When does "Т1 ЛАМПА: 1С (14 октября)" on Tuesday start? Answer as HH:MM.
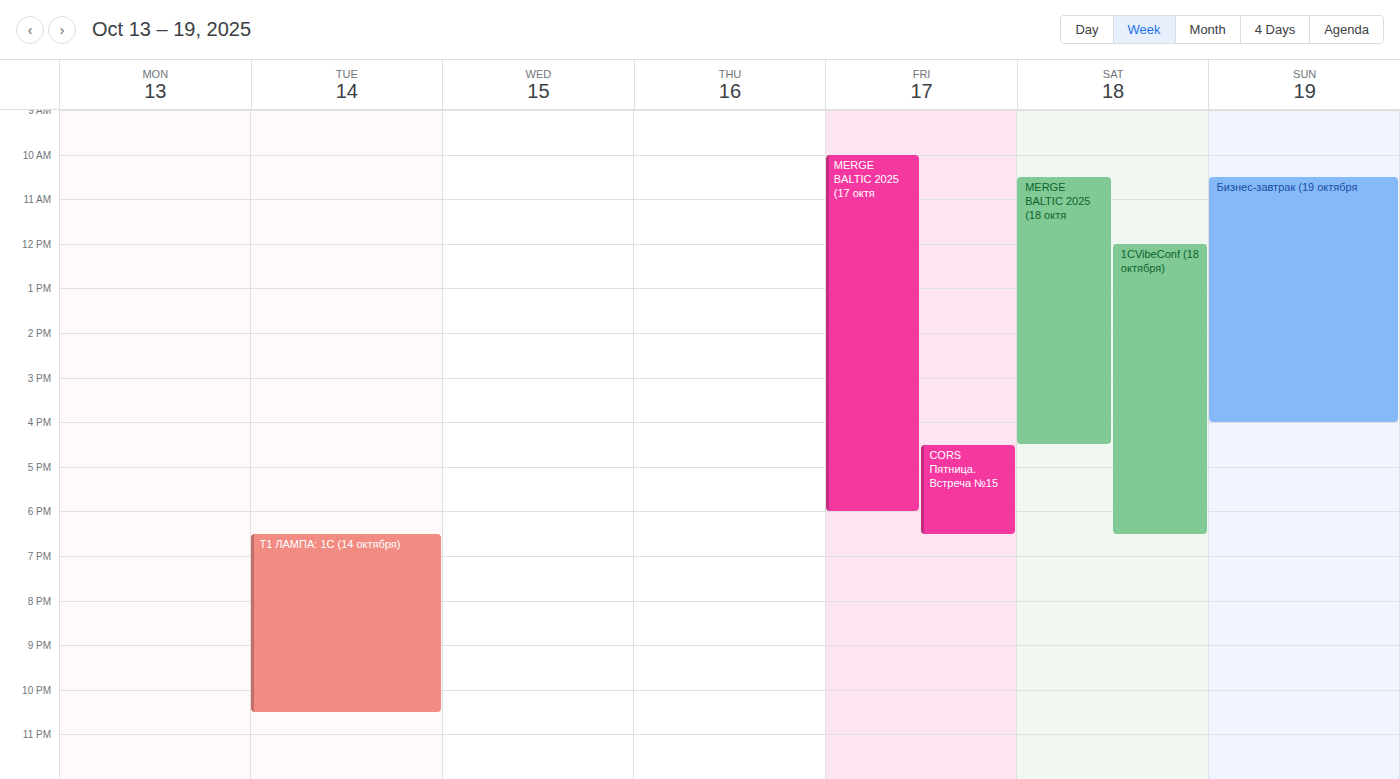
18:30